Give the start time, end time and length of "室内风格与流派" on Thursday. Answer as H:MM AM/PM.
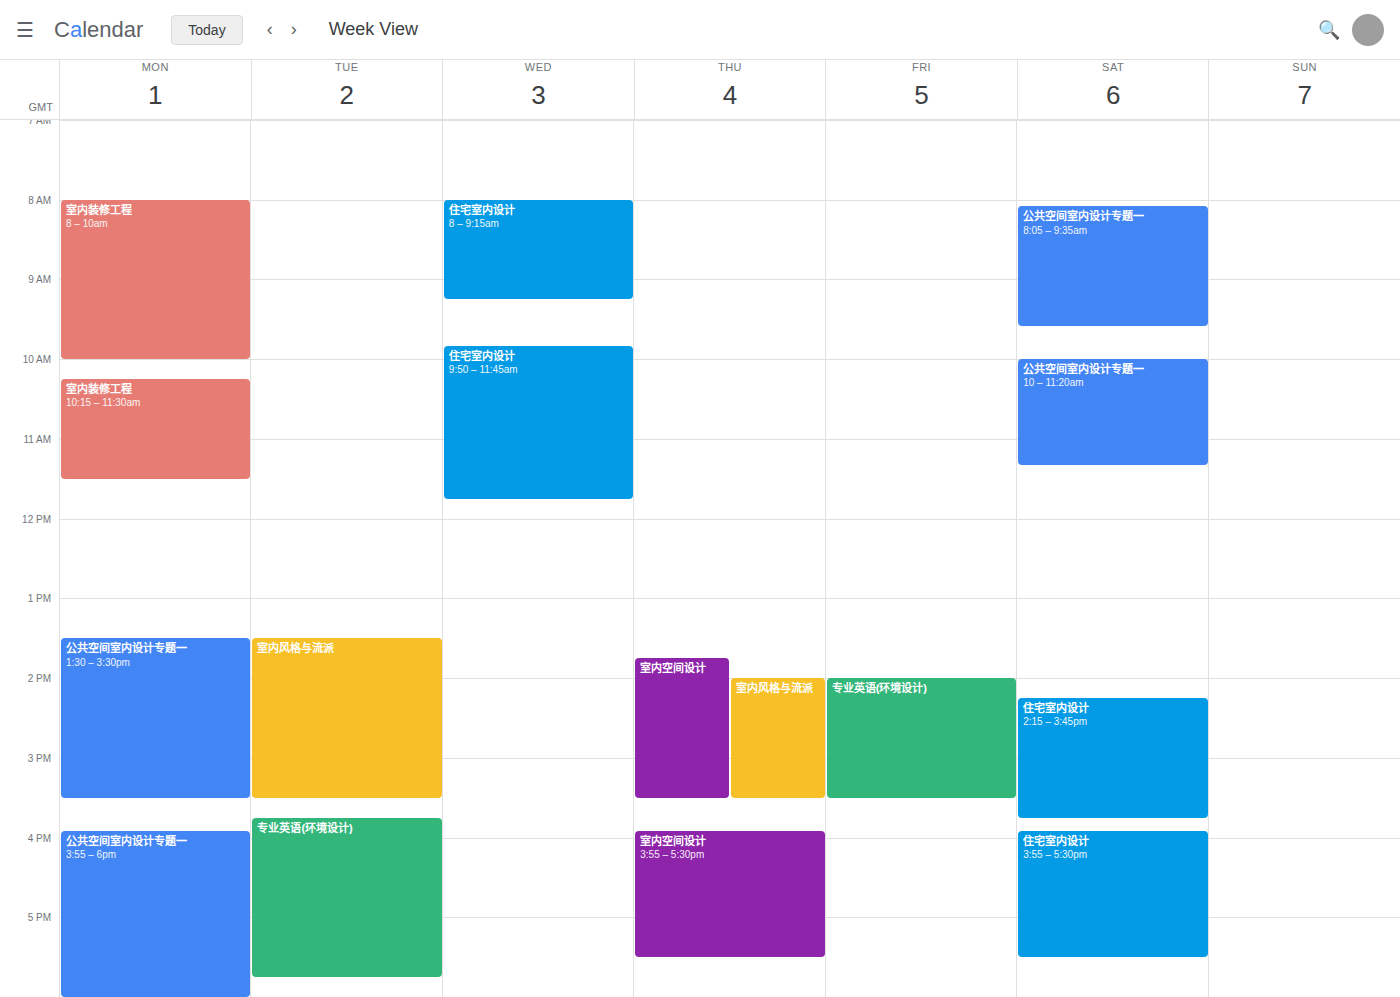
2:00 PM to 3:30 PM, 1 hour 30 minutes